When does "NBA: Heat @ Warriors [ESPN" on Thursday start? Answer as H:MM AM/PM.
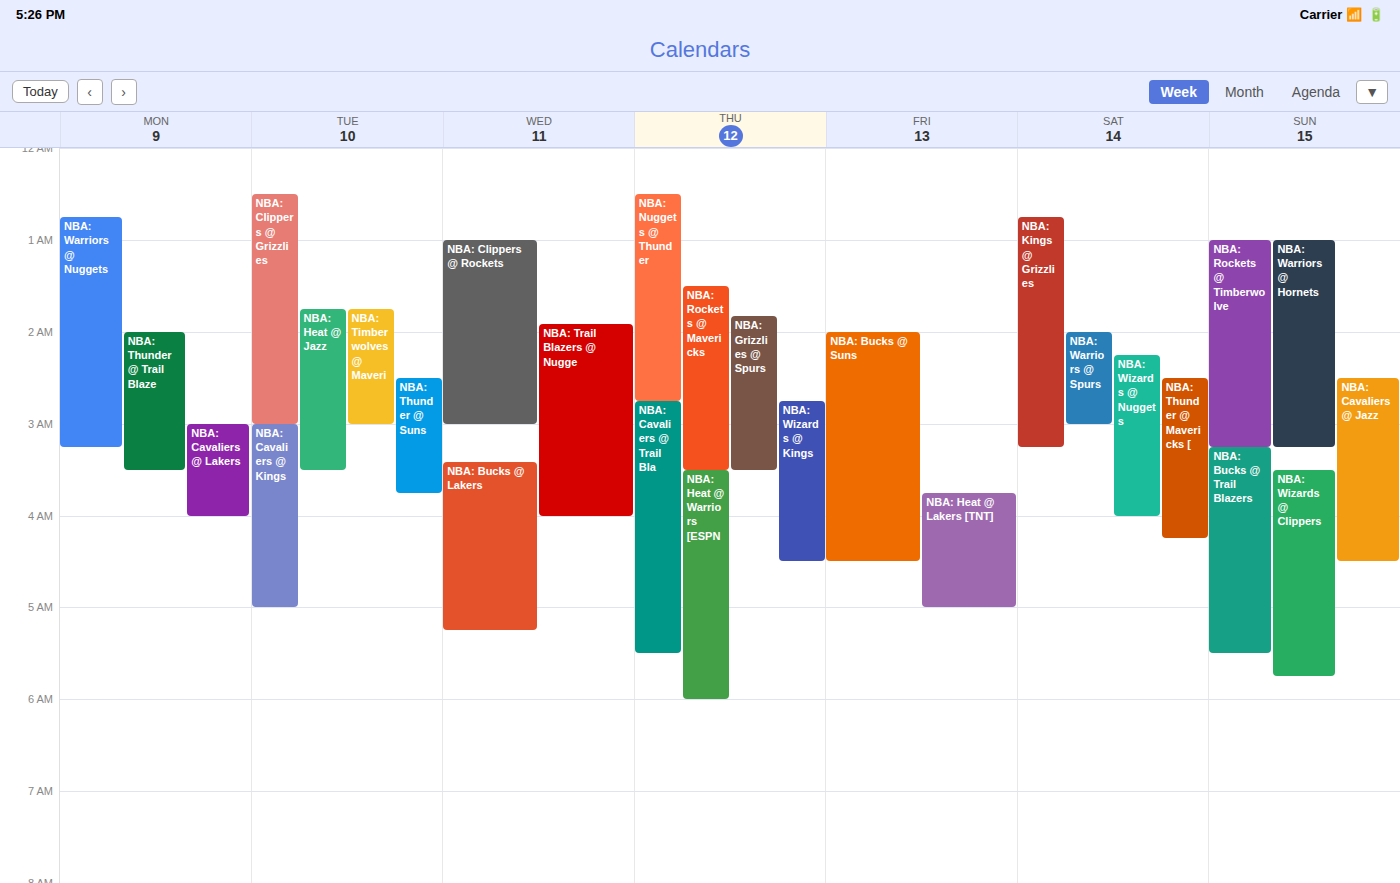
3:30 AM